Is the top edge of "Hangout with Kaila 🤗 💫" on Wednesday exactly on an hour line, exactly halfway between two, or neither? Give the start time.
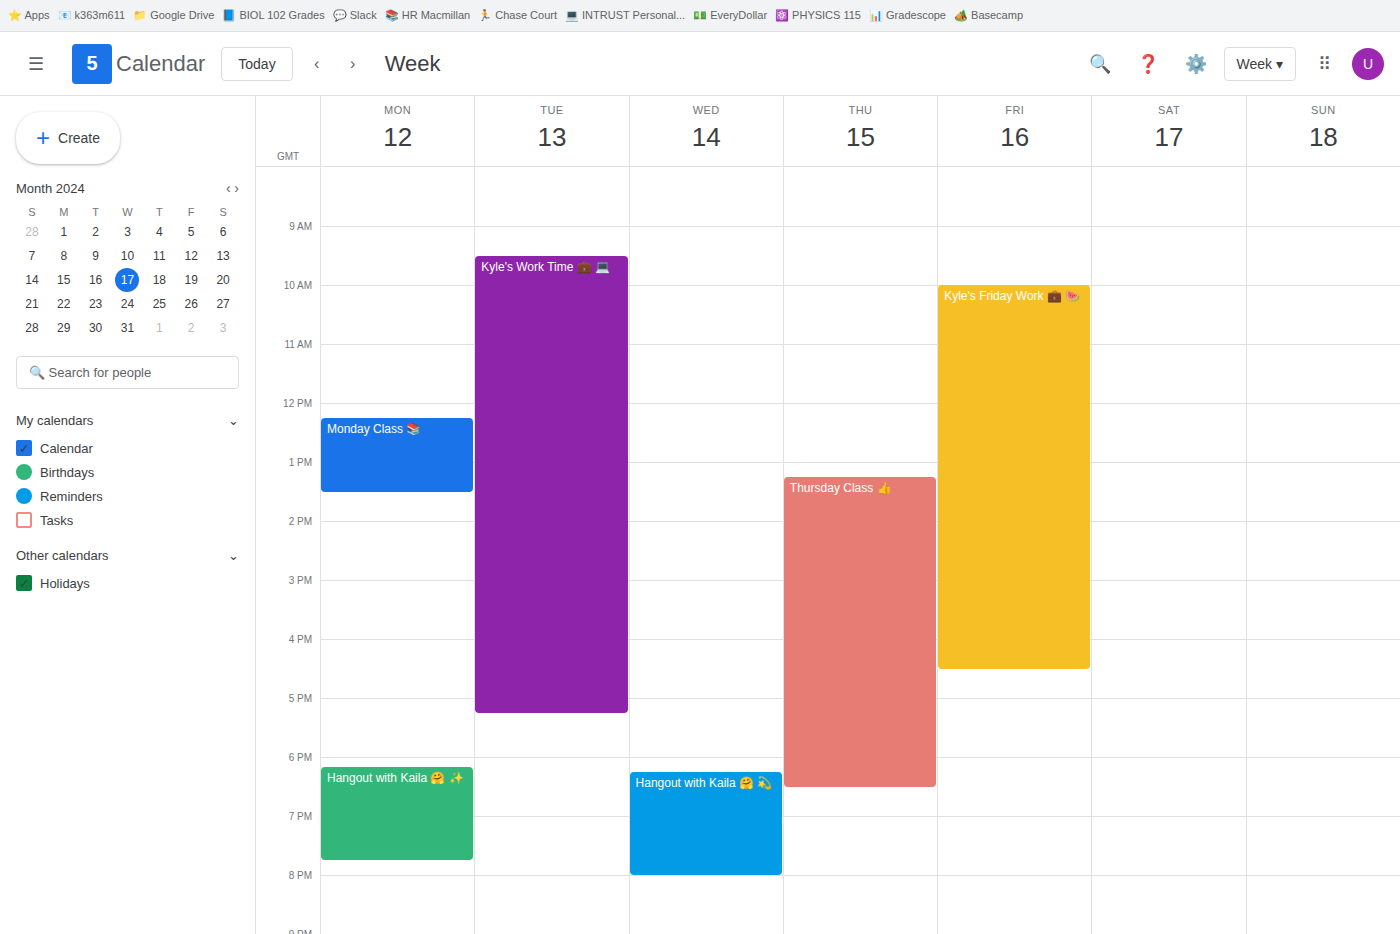
6:15 PM -- neither: a quarter of the way from the 6 PM line to the 7 PM line.